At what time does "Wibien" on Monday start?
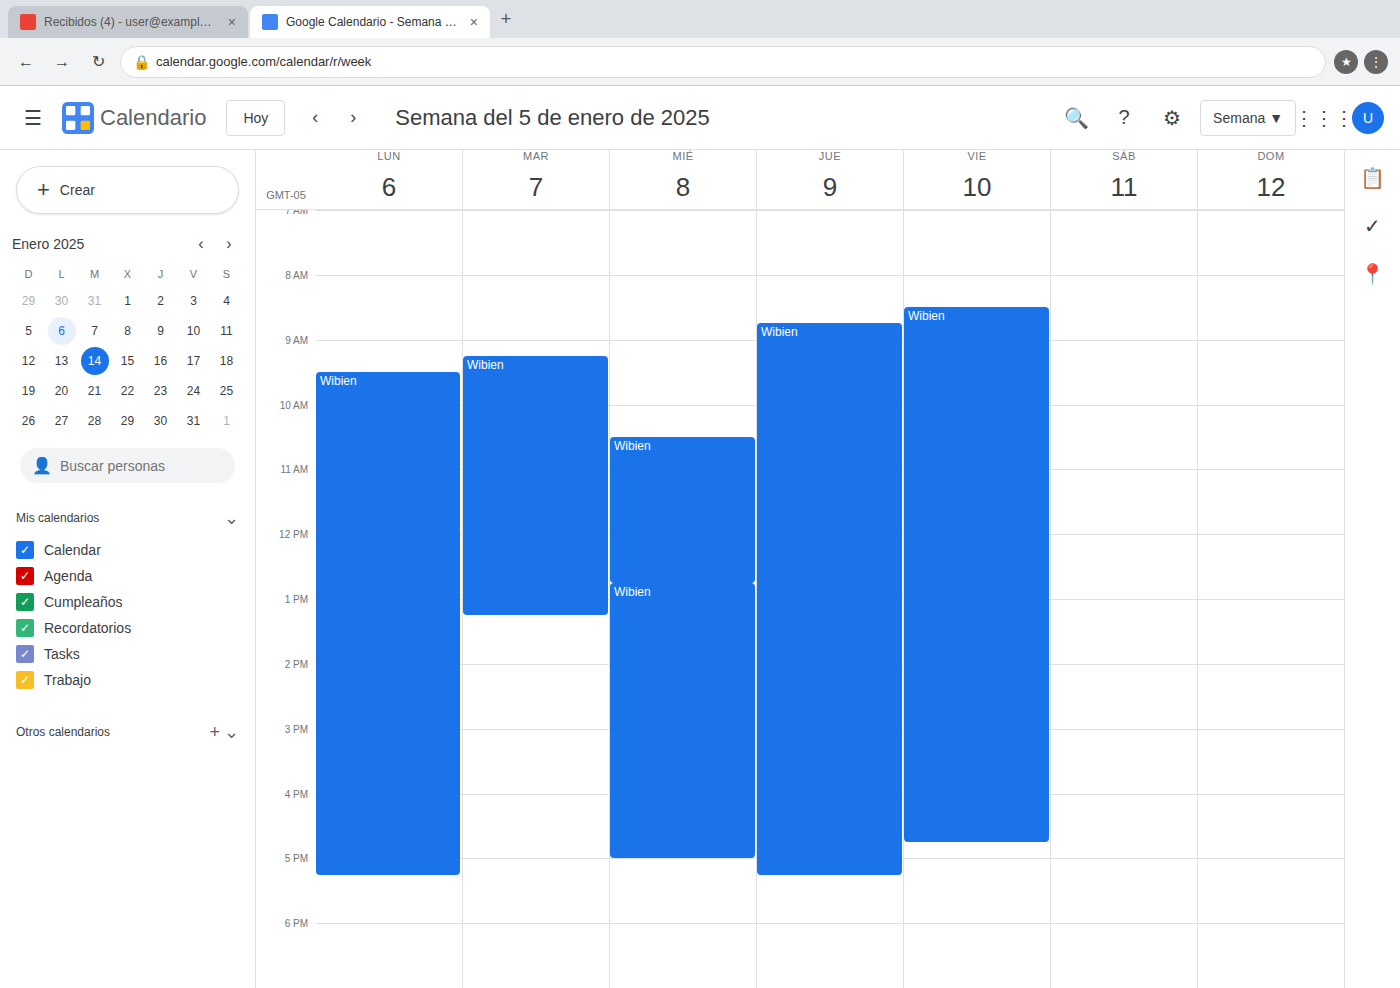
9:30 AM